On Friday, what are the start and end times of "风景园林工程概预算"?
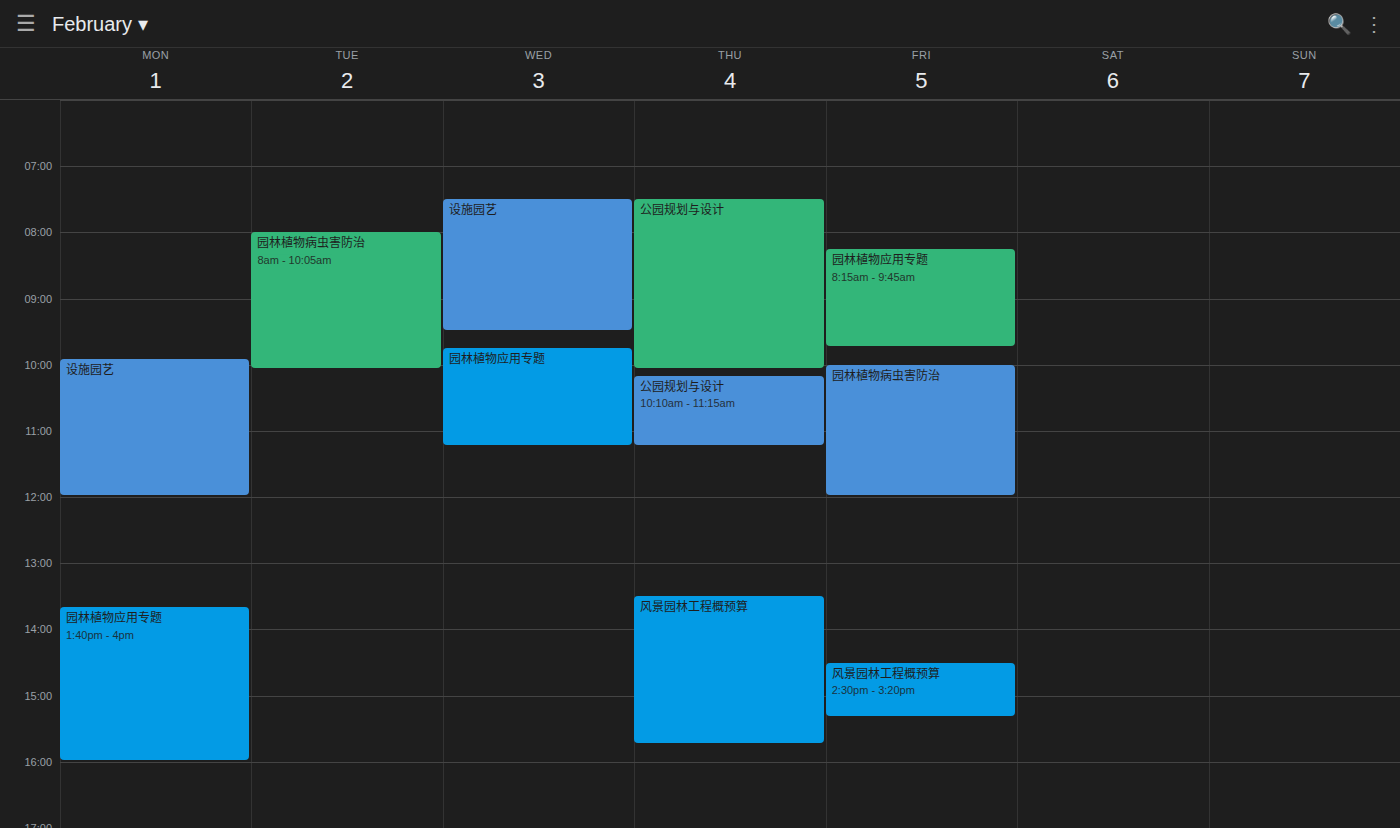
2:30 PM to 3:20 PM